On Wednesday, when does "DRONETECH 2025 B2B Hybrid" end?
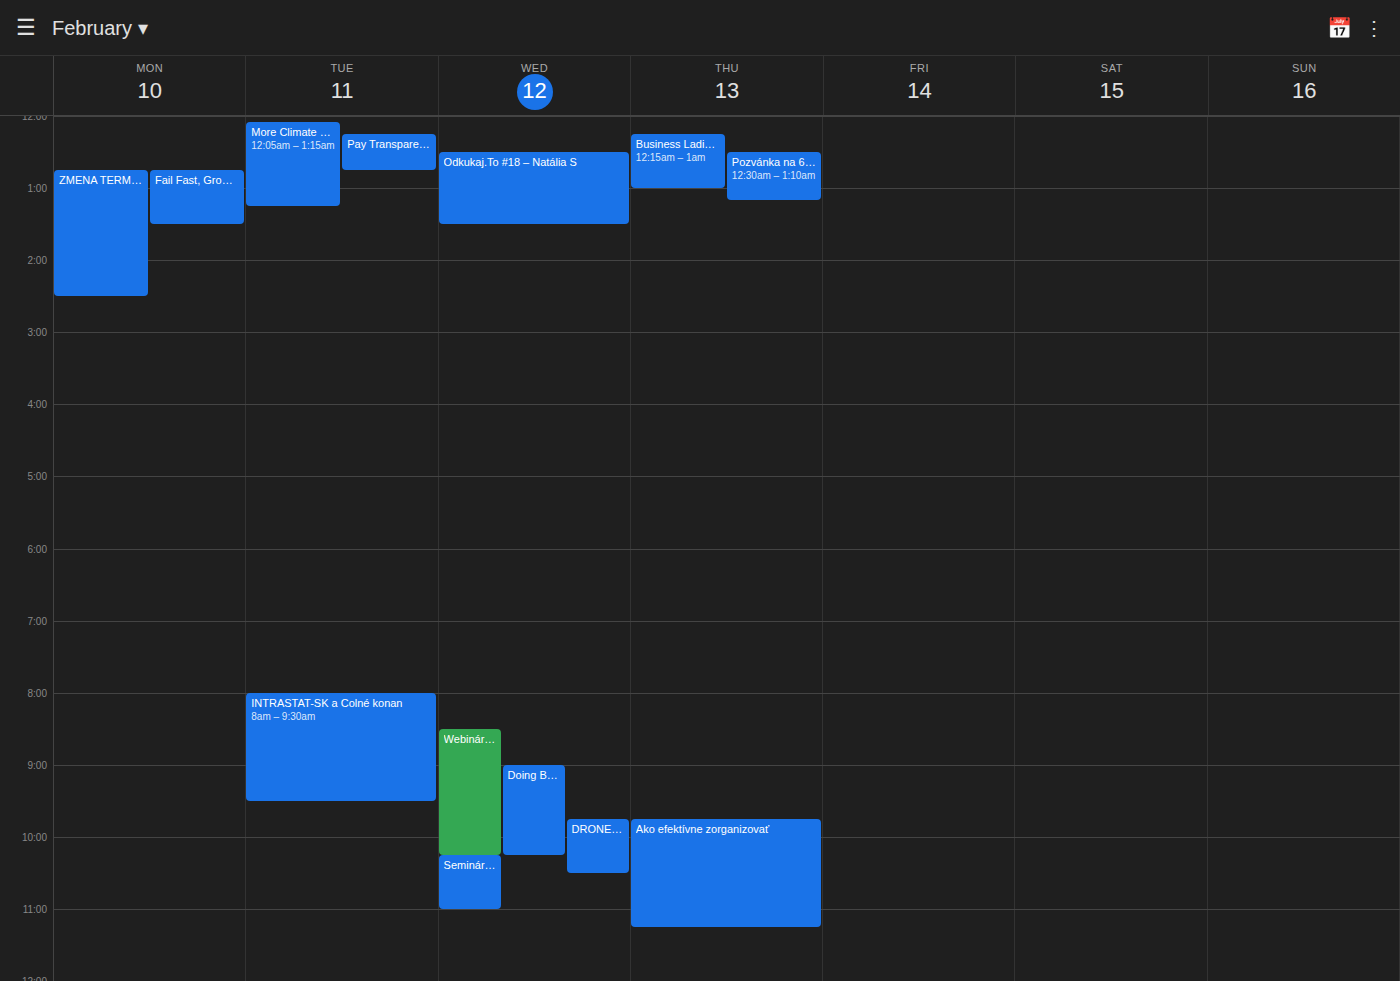
10:30 AM